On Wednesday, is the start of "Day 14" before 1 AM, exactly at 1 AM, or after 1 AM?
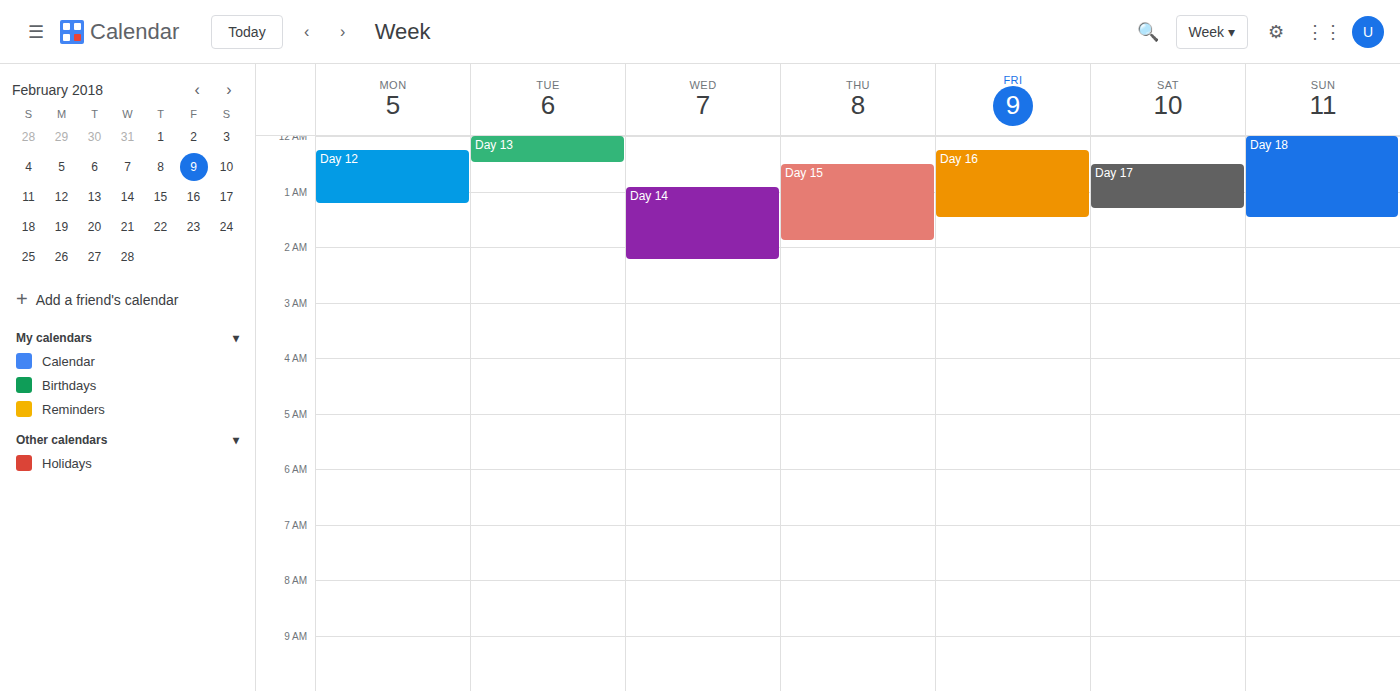
12:55 AM -- before 1 AM, 5 minutes above the 1 AM line.